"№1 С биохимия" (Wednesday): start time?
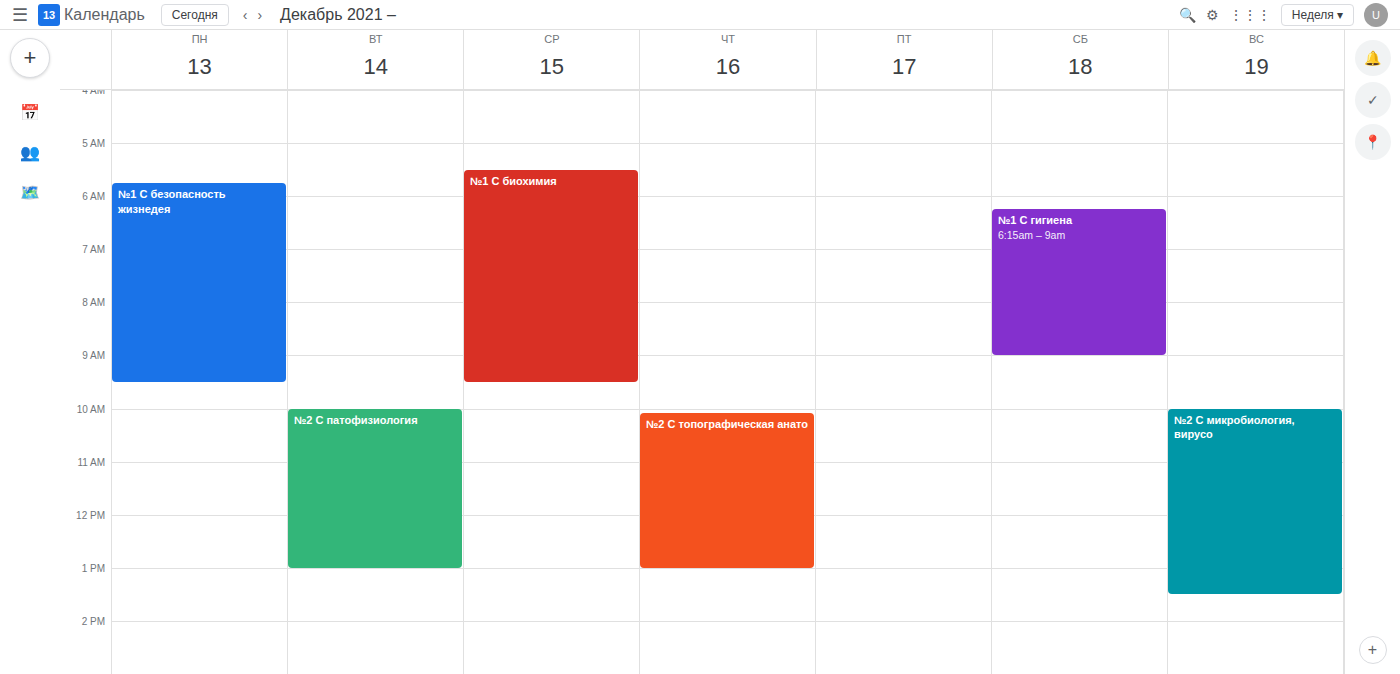
5:30 AM